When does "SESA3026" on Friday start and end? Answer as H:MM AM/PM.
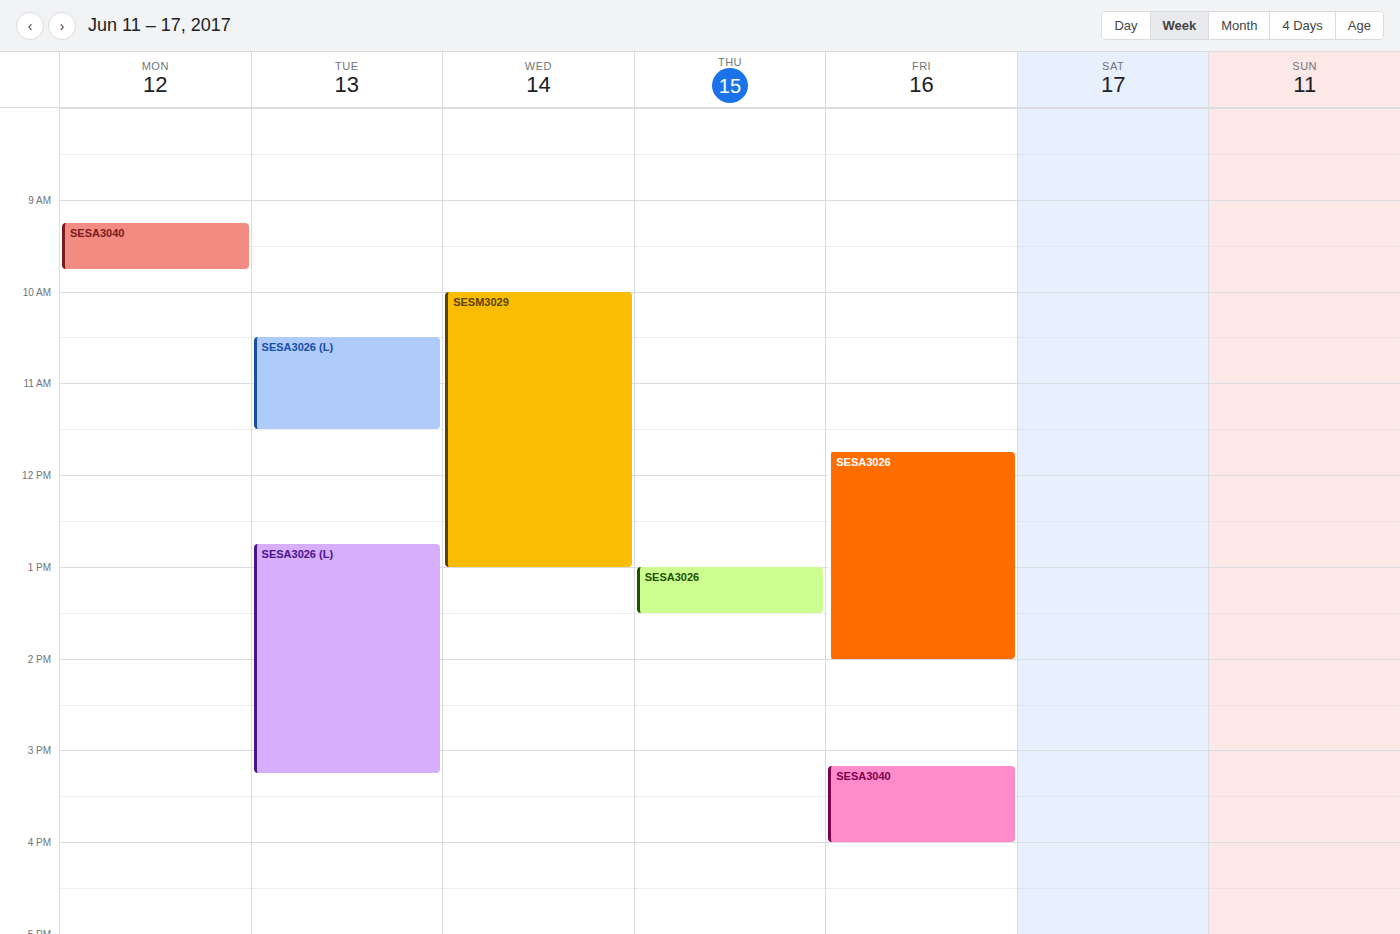
11:45 AM to 2:00 PM